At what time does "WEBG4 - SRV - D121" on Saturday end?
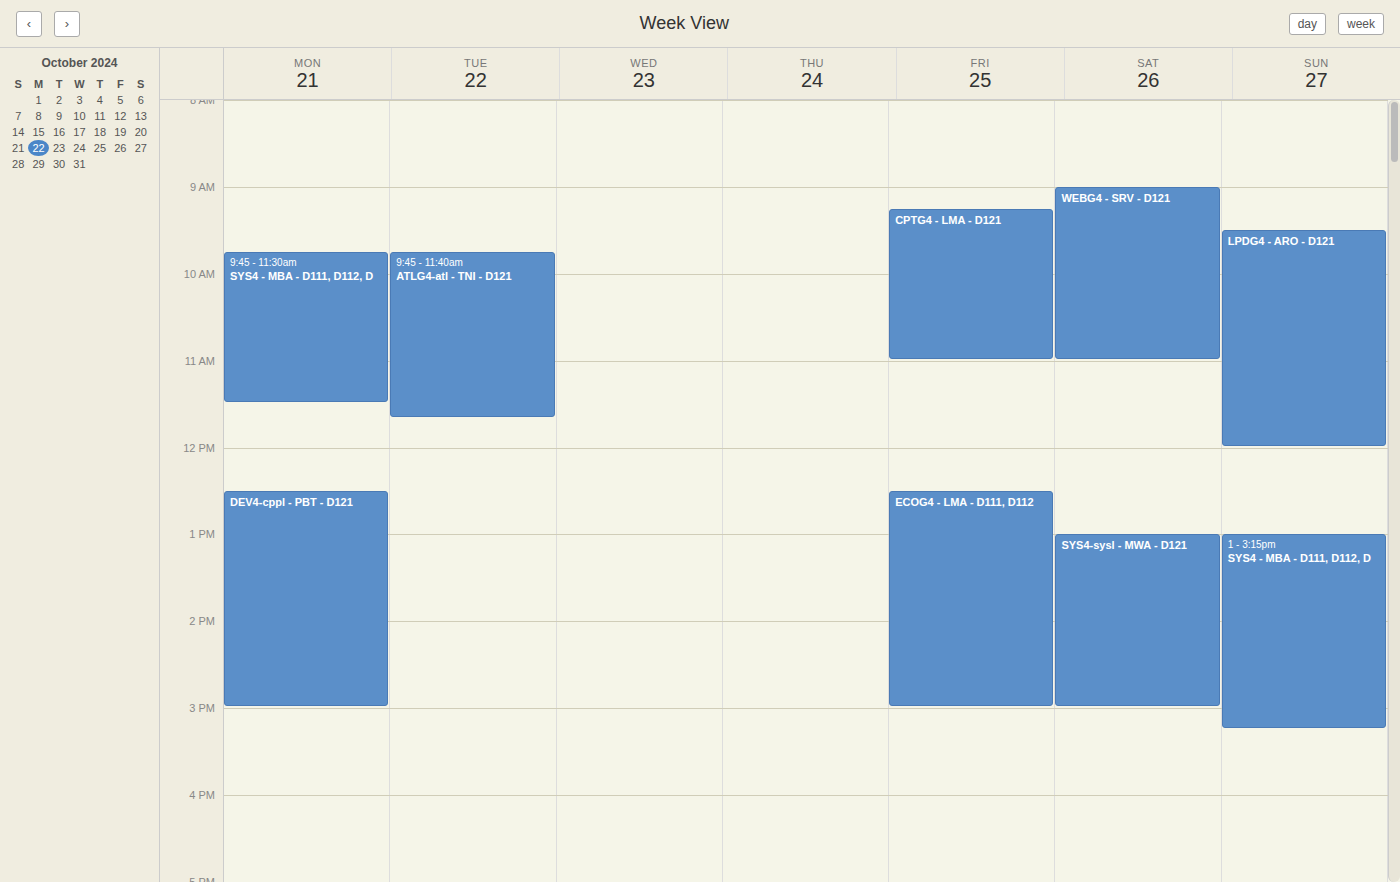
11:00 AM